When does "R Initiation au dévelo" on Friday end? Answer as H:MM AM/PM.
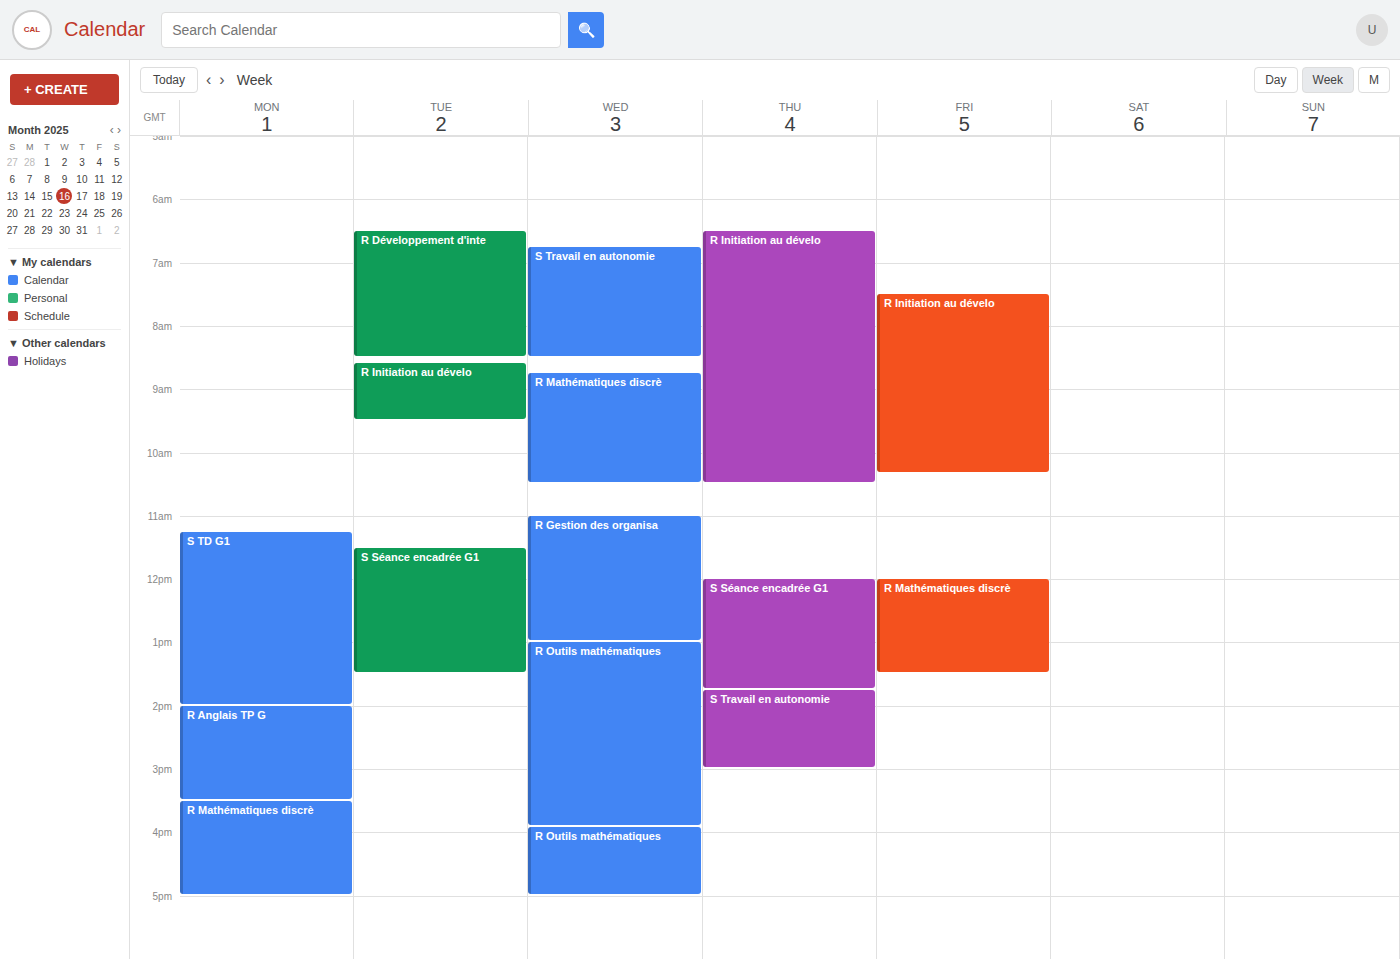
10:20 AM